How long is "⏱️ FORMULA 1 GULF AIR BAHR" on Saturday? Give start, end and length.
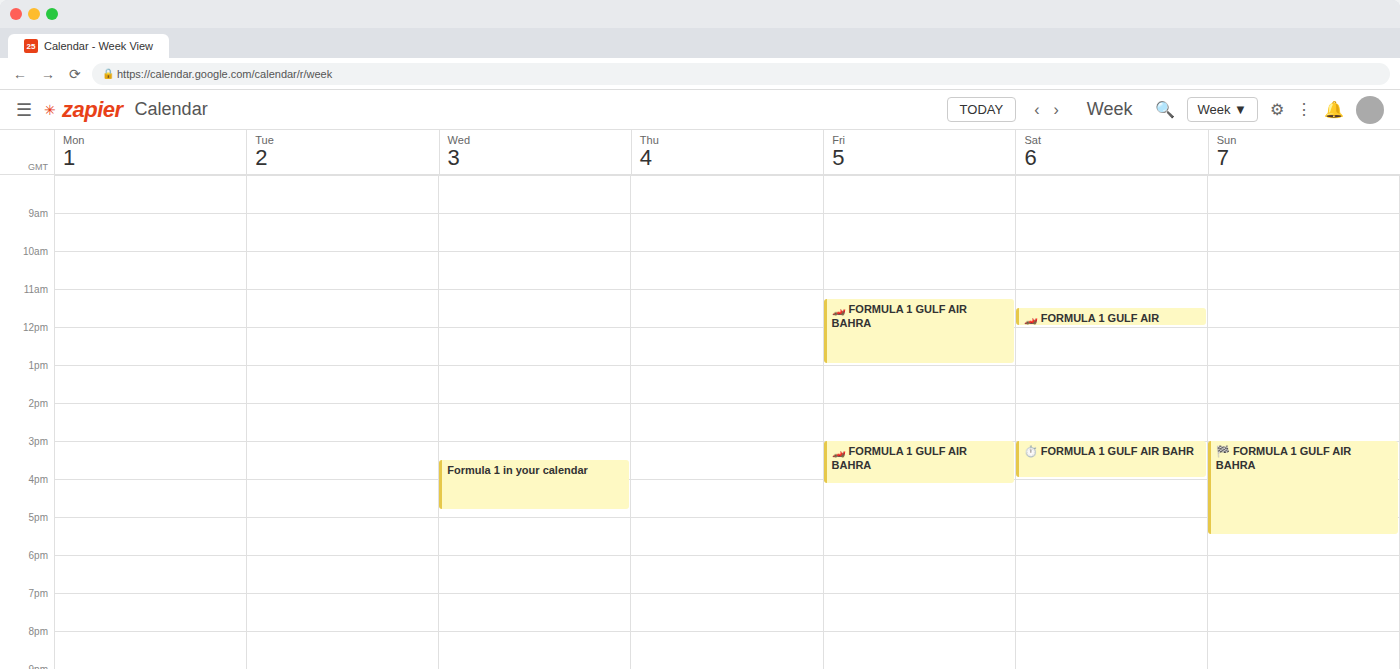
3:00 PM to 4:00 PM, 1 hour